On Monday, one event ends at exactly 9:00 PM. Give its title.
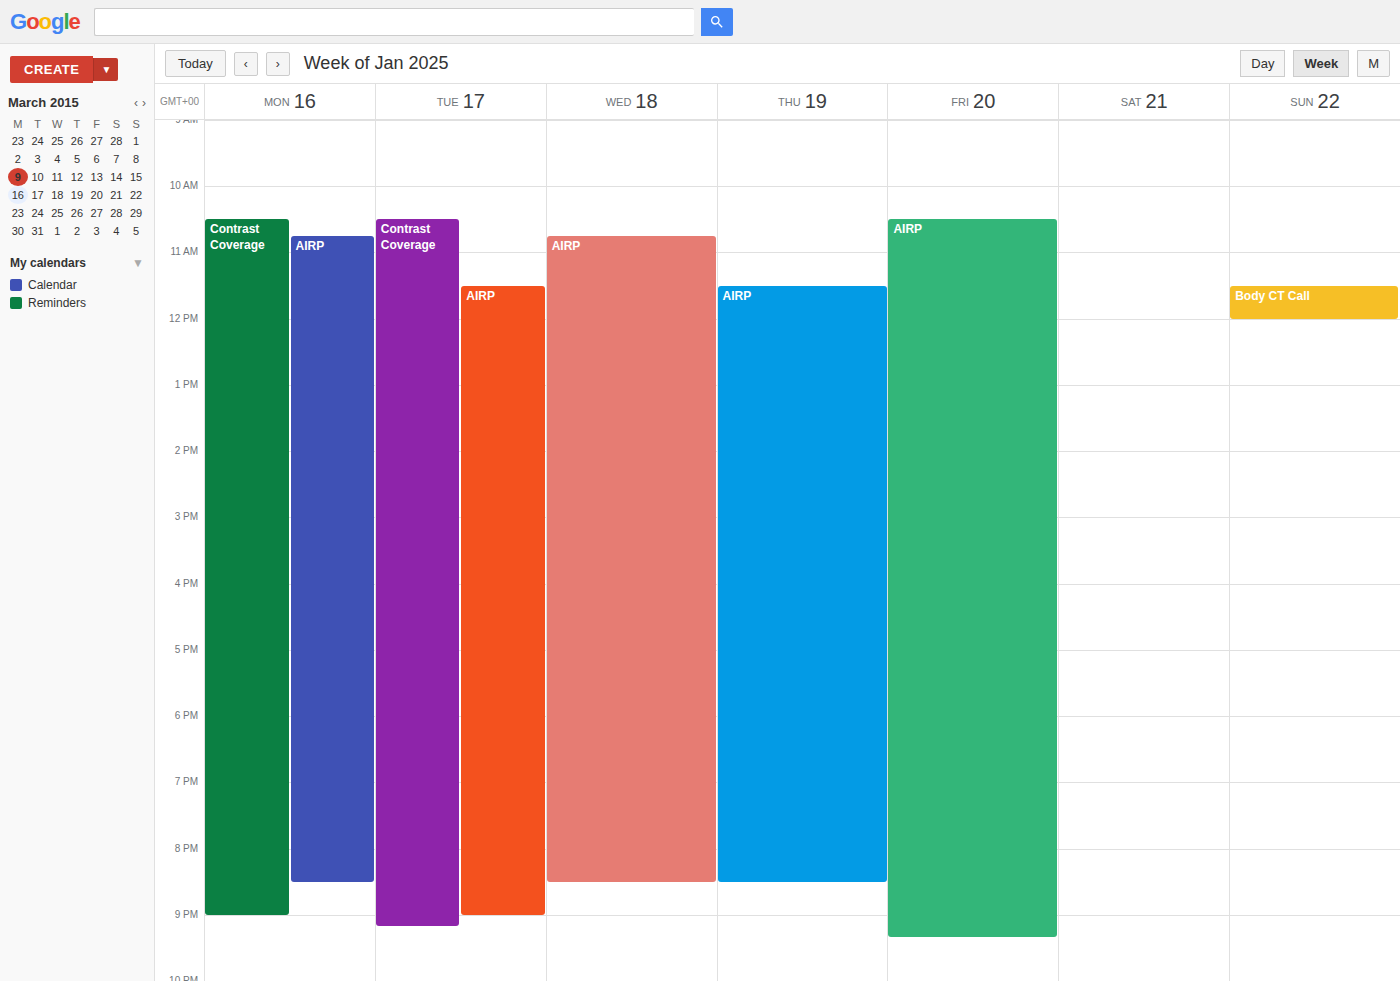
"Contrast Coverage"